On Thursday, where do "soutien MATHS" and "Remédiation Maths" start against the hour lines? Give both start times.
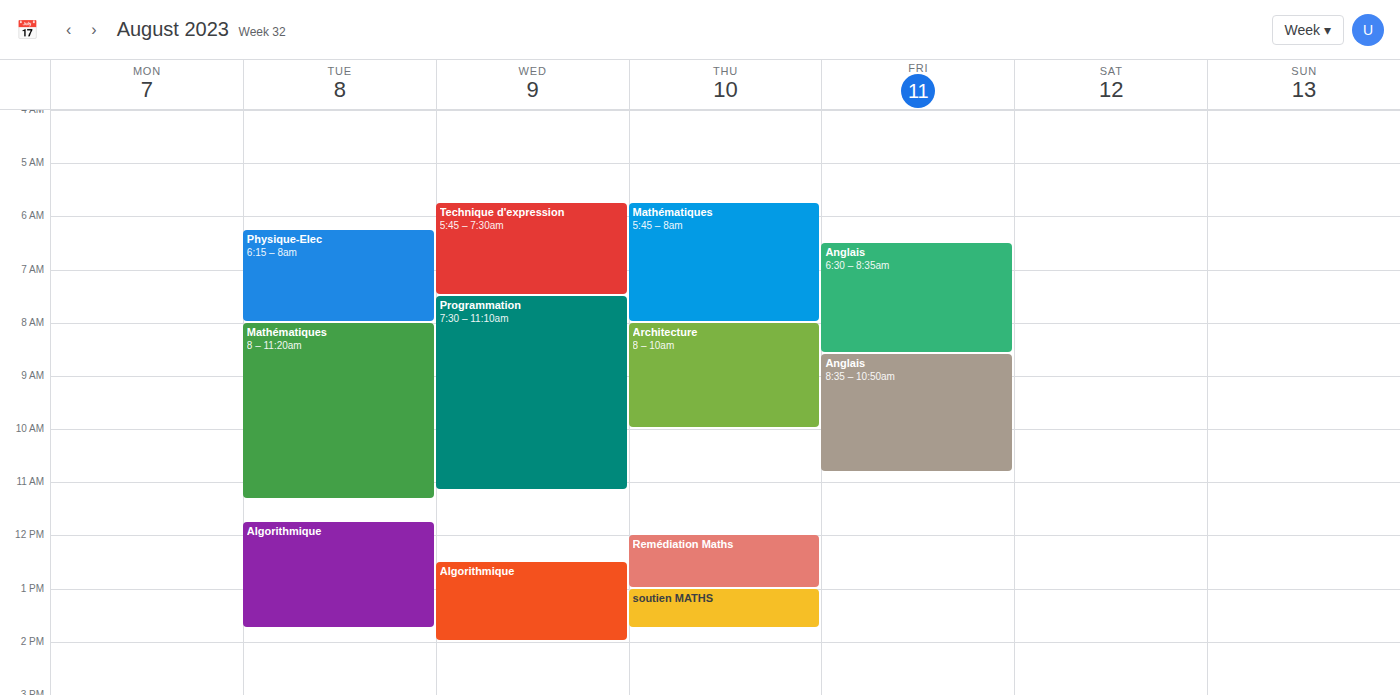
"soutien MATHS": 1:00 PM, exactly on the 1 PM line. "Remédiation Maths": 12:00 PM, exactly on the 12 PM line.